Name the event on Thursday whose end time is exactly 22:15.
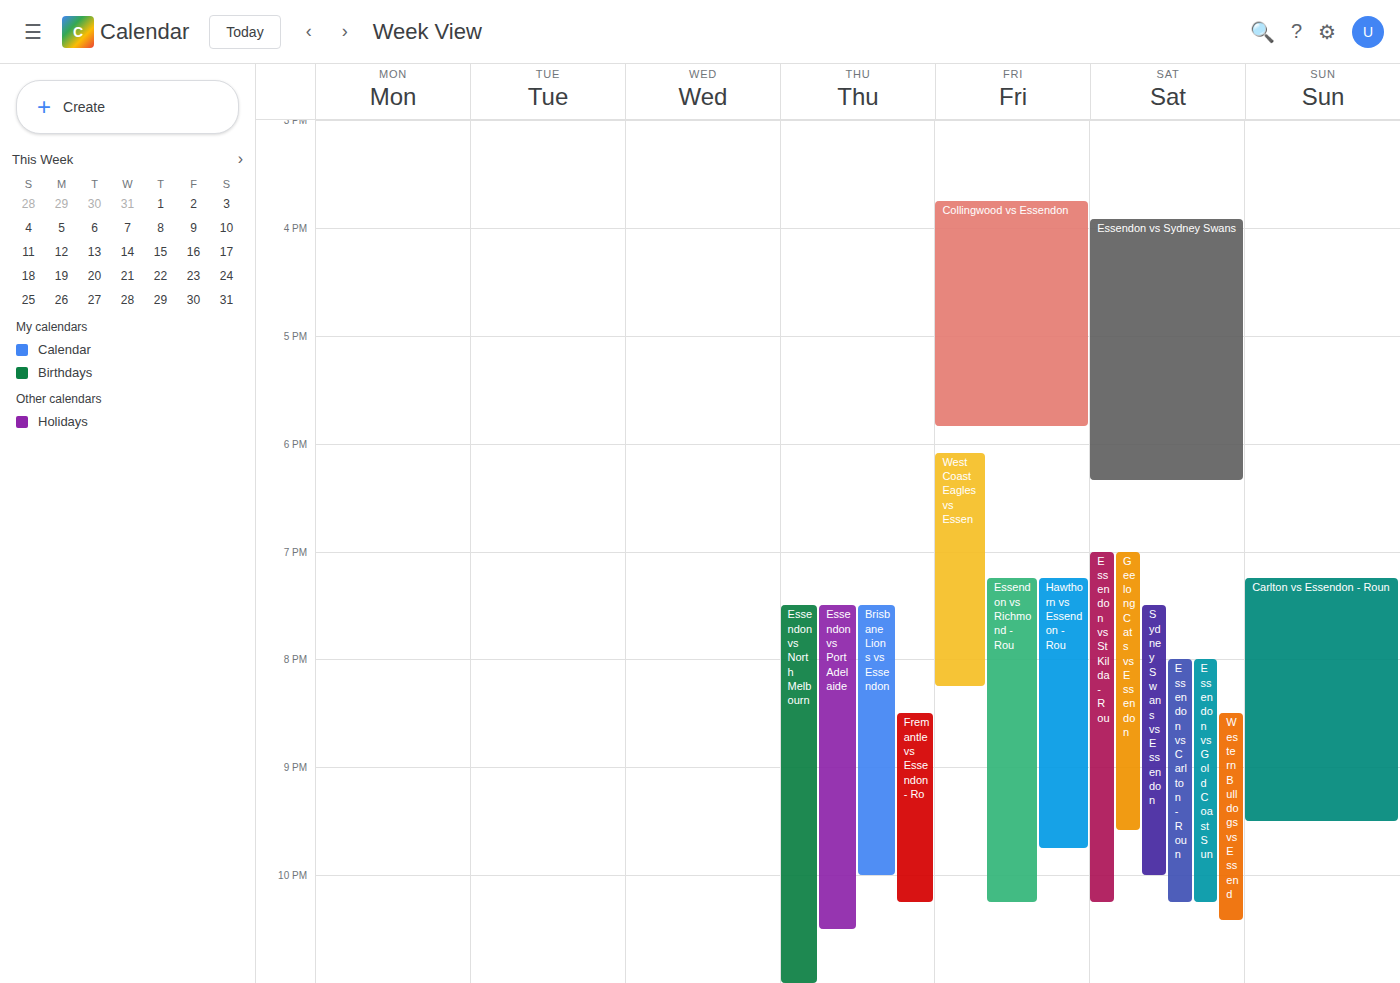
"Fremantle vs Essendon - Ro"